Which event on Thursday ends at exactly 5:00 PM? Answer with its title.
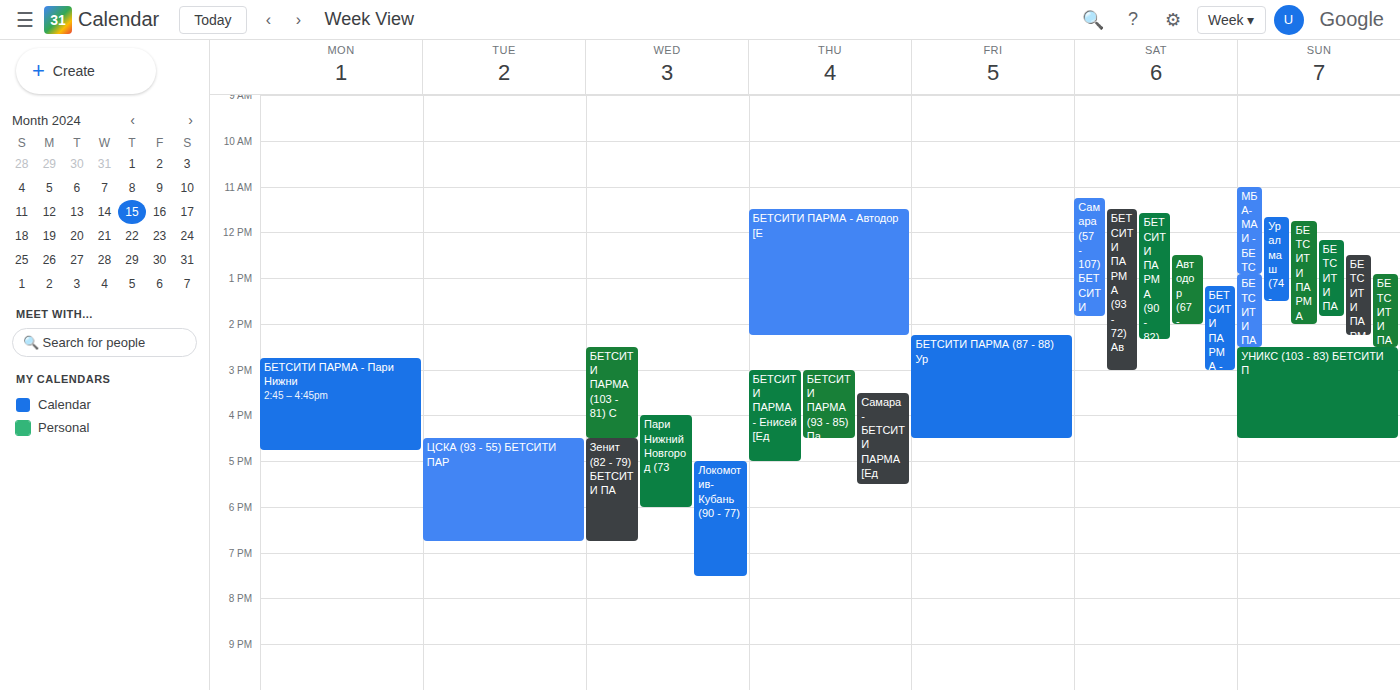
"БЕТСИТИ ПАРМА - Енисей [Ед"